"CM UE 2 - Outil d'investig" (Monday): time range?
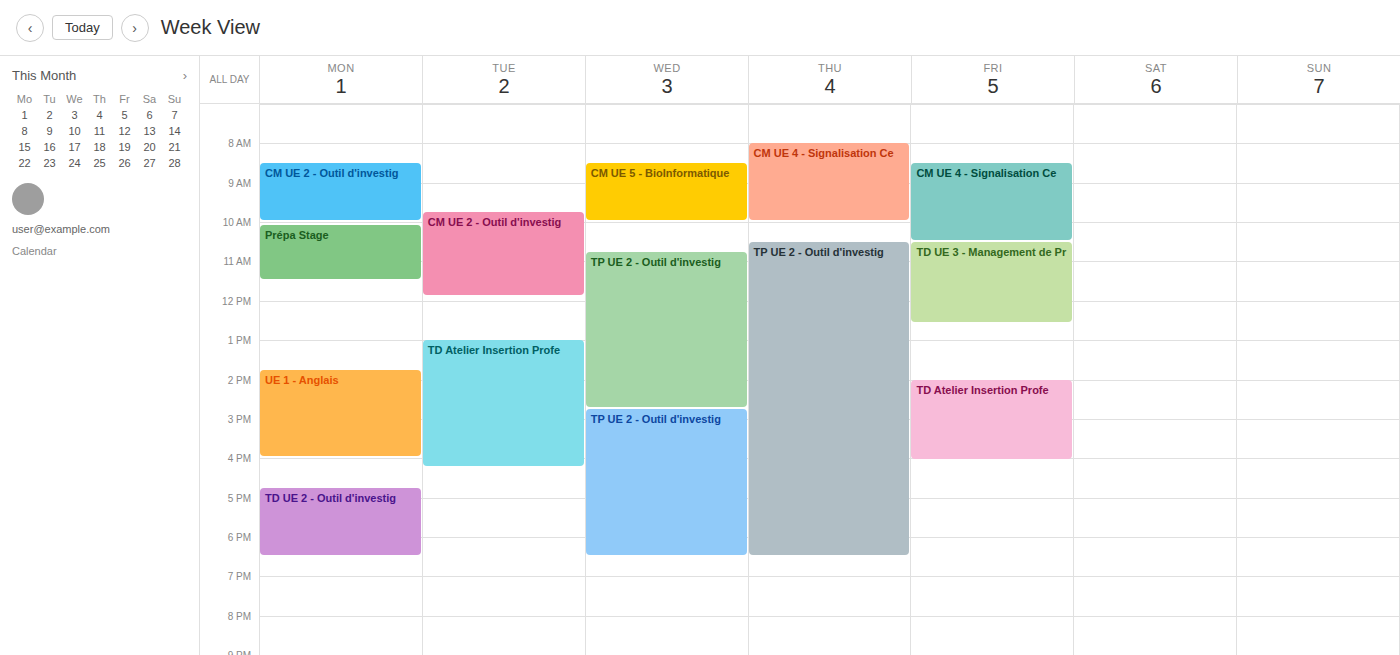
08:30 to 10:00